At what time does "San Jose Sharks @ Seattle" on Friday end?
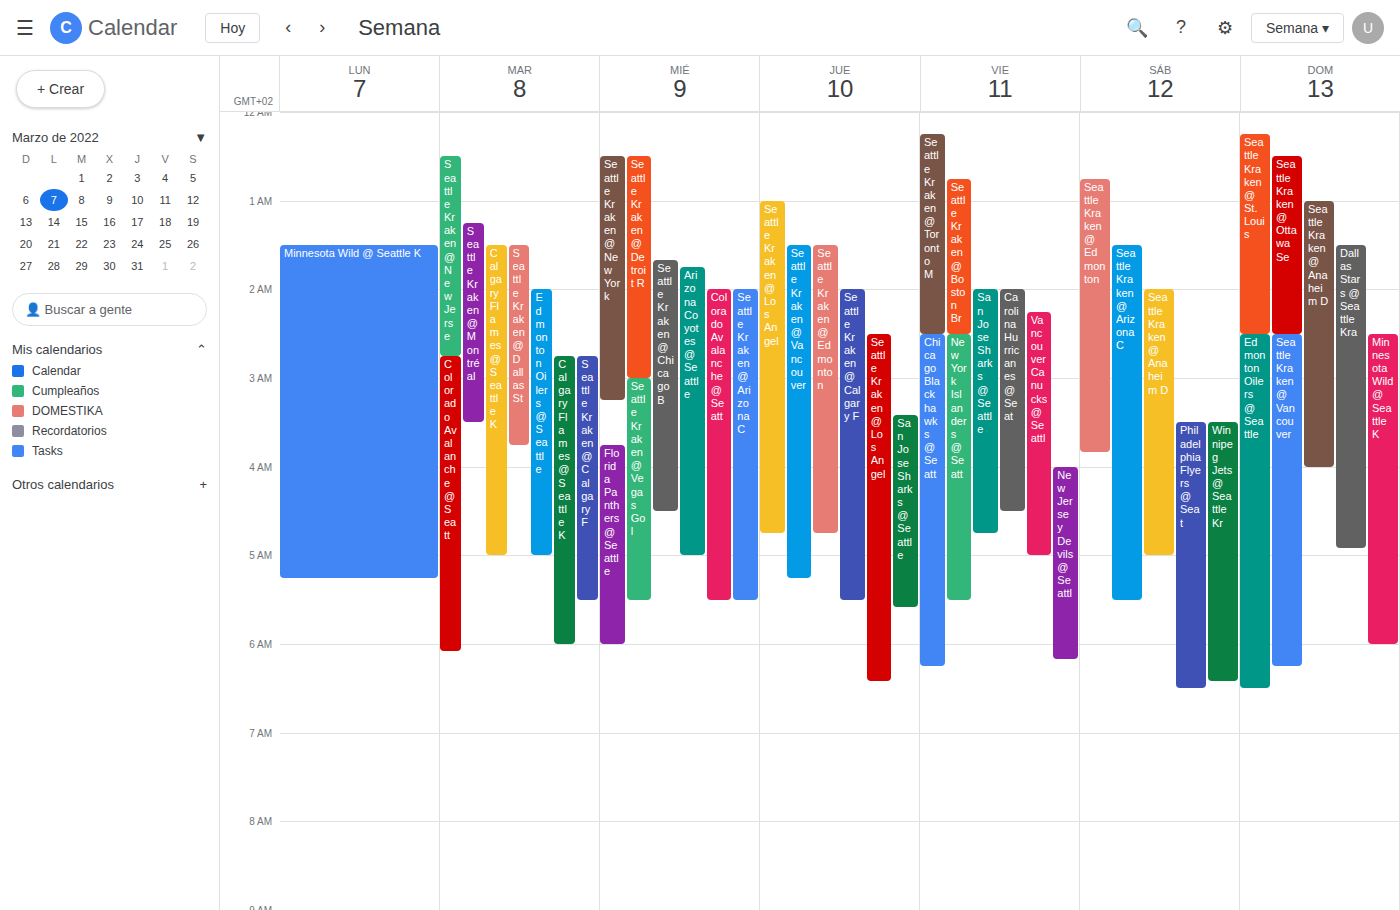
4:45 AM